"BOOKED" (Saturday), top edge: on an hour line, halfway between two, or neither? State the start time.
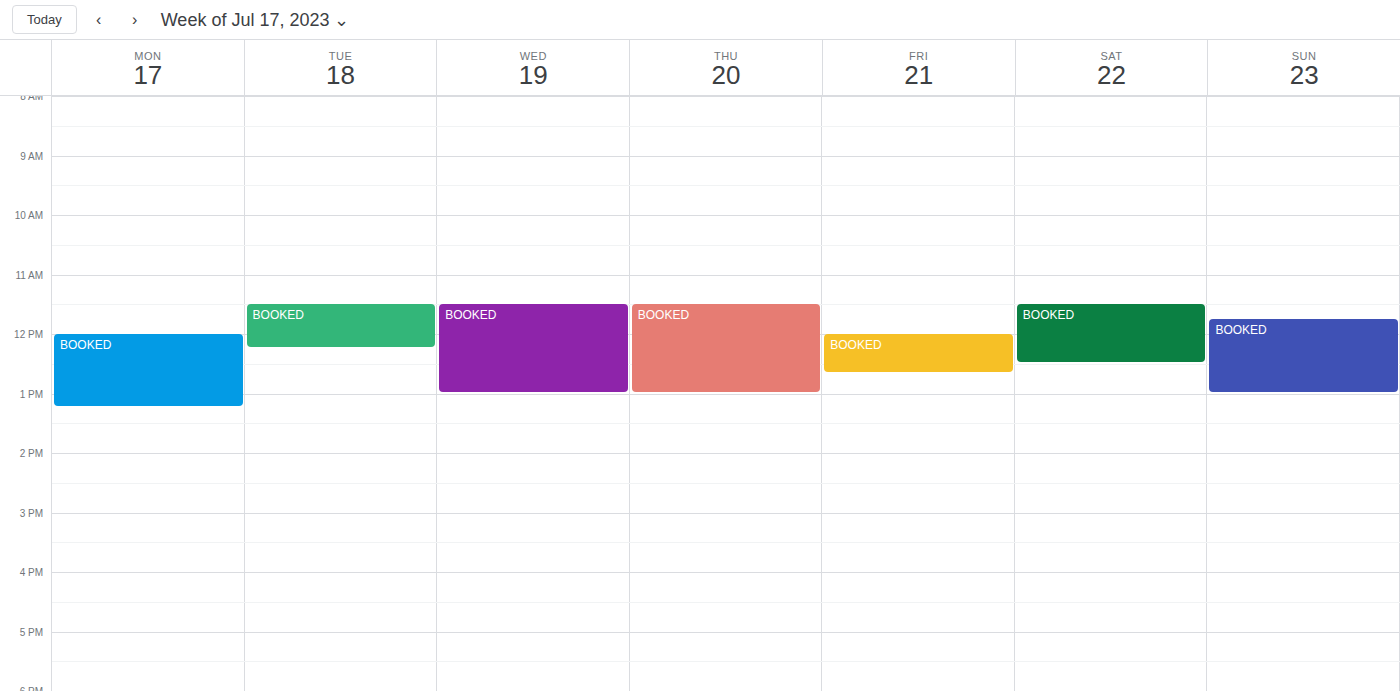
11:30 AM -- halfway between the 11 AM and 12 PM lines.